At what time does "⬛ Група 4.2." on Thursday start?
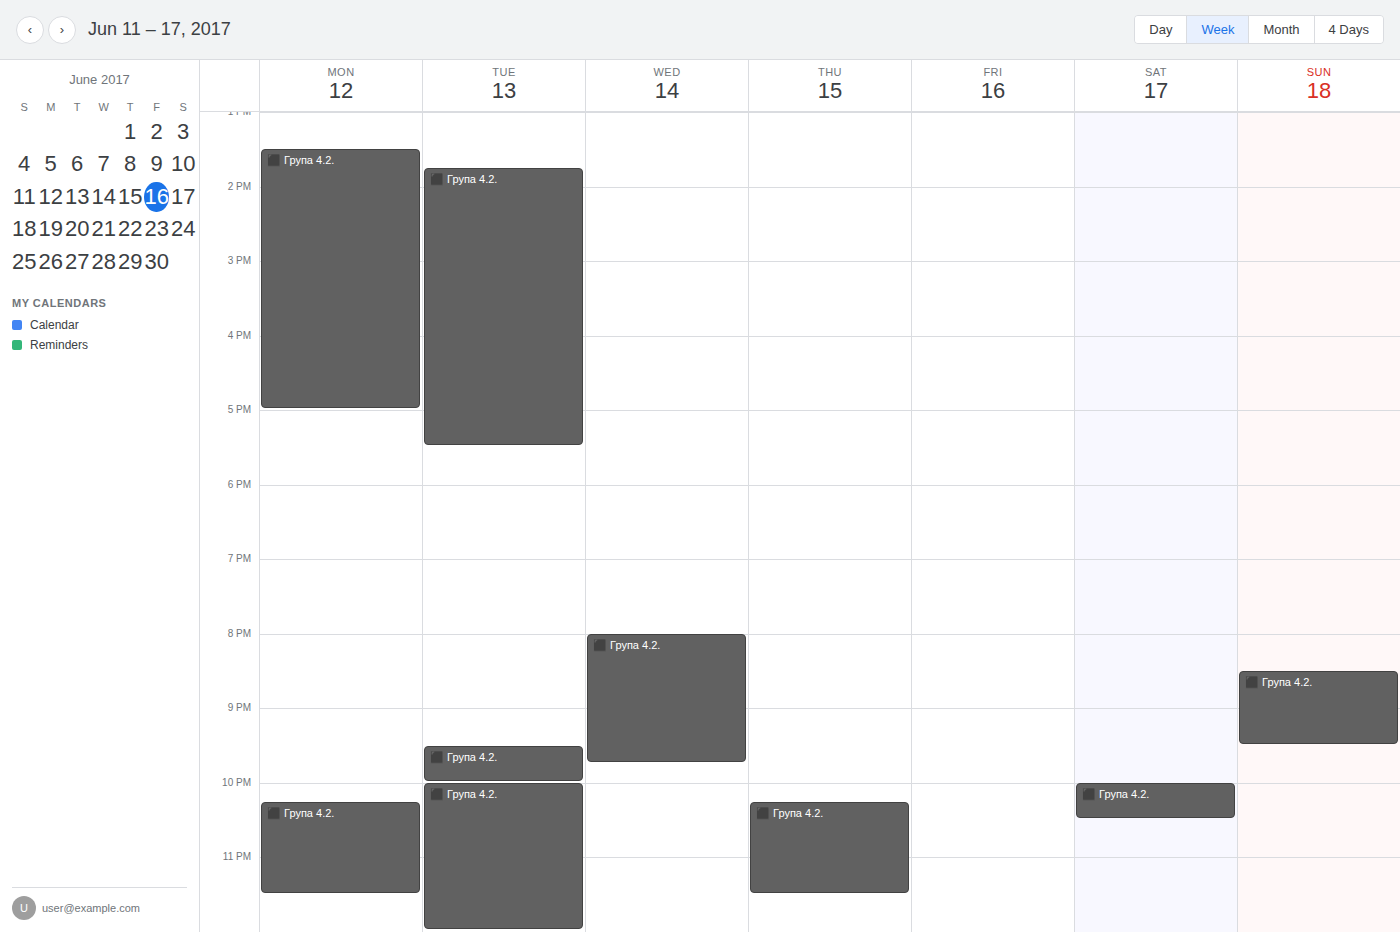
10:15 PM